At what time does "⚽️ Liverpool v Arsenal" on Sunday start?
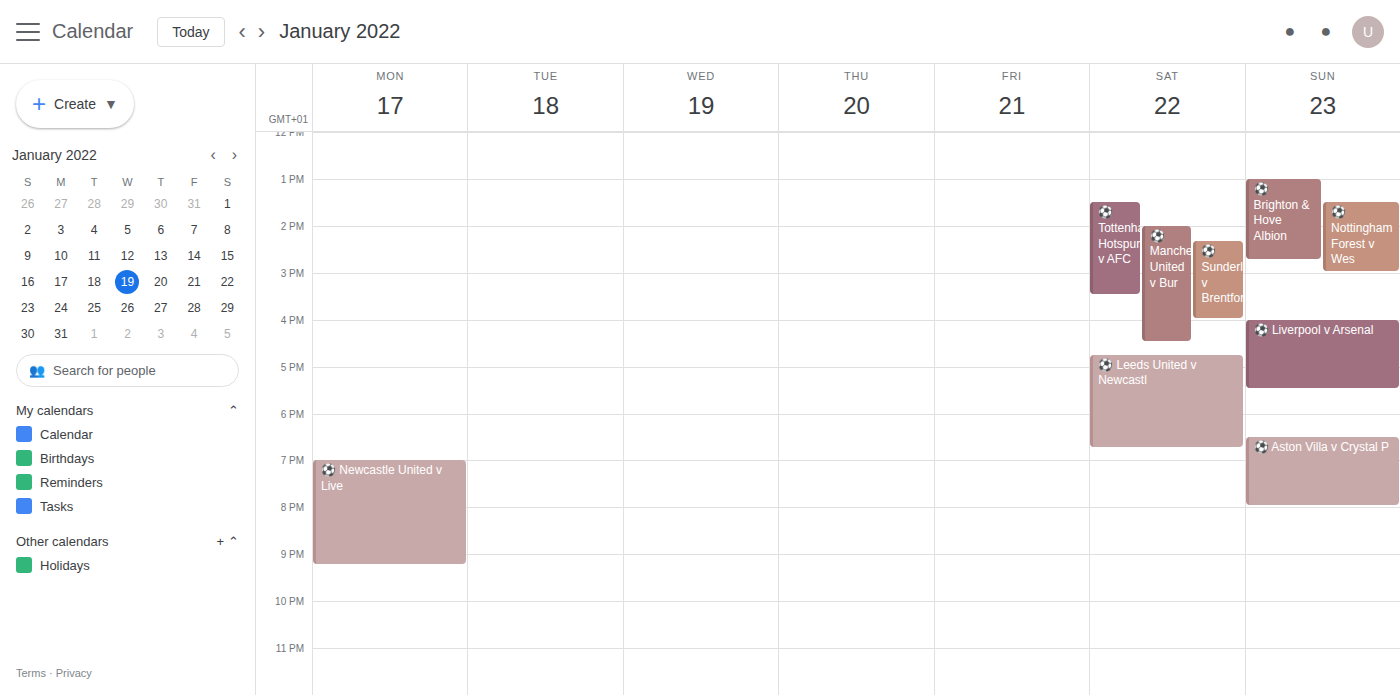
16:00